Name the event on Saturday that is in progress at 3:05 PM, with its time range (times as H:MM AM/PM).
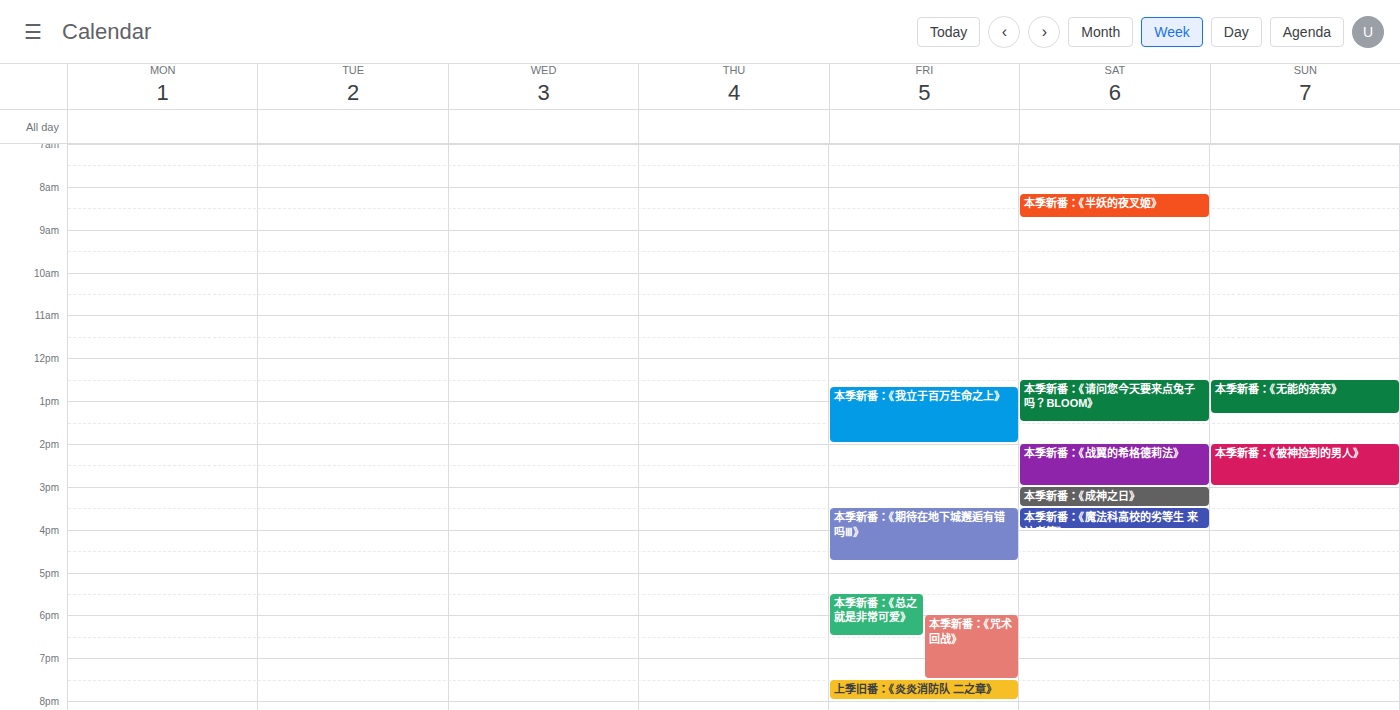
"本季新番：《成神之日》", 3:00 PM to 3:30 PM